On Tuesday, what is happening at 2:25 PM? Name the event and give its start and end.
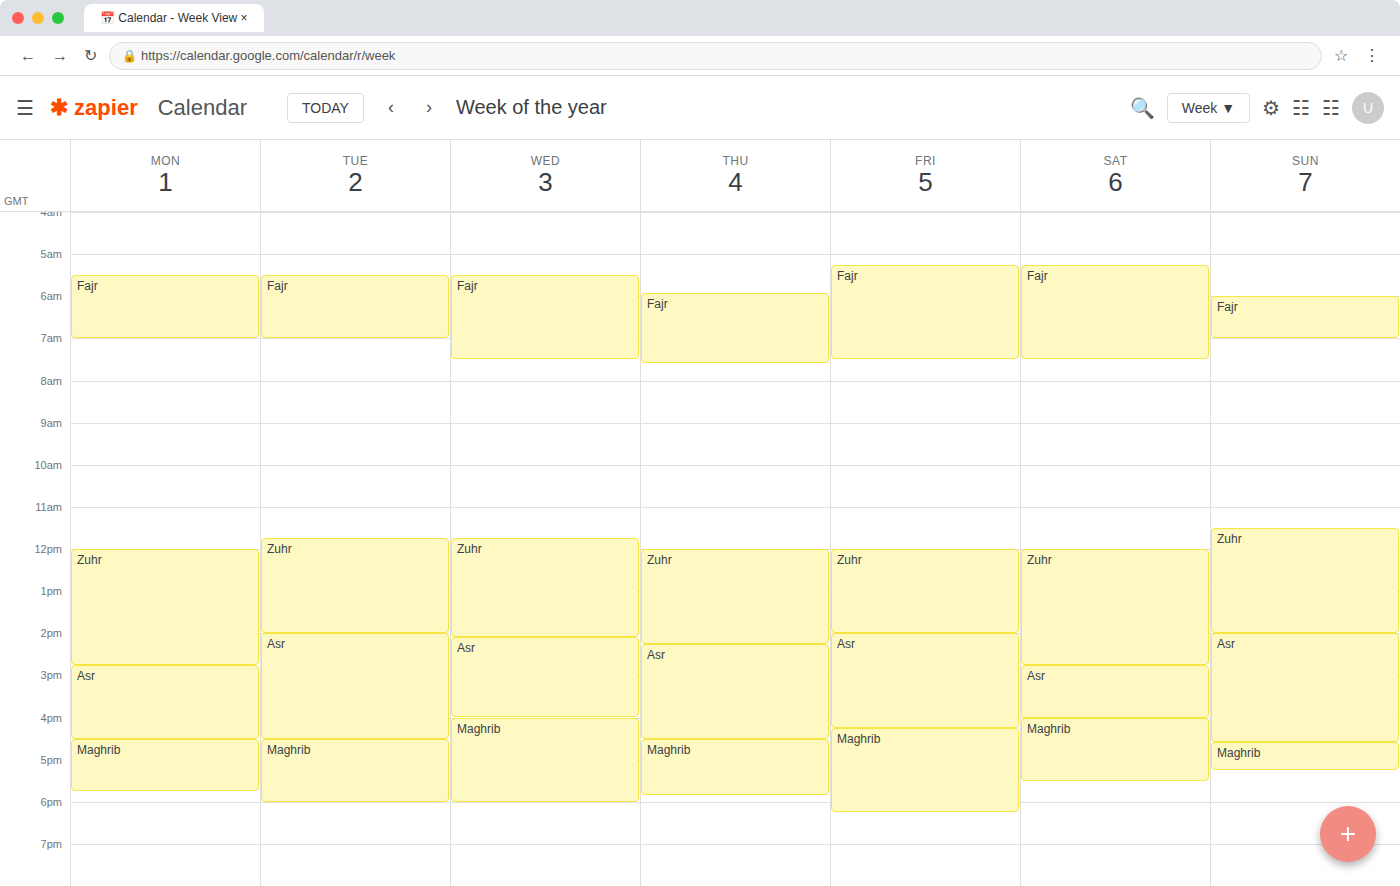
"Asr", 2:00 PM to 4:30 PM